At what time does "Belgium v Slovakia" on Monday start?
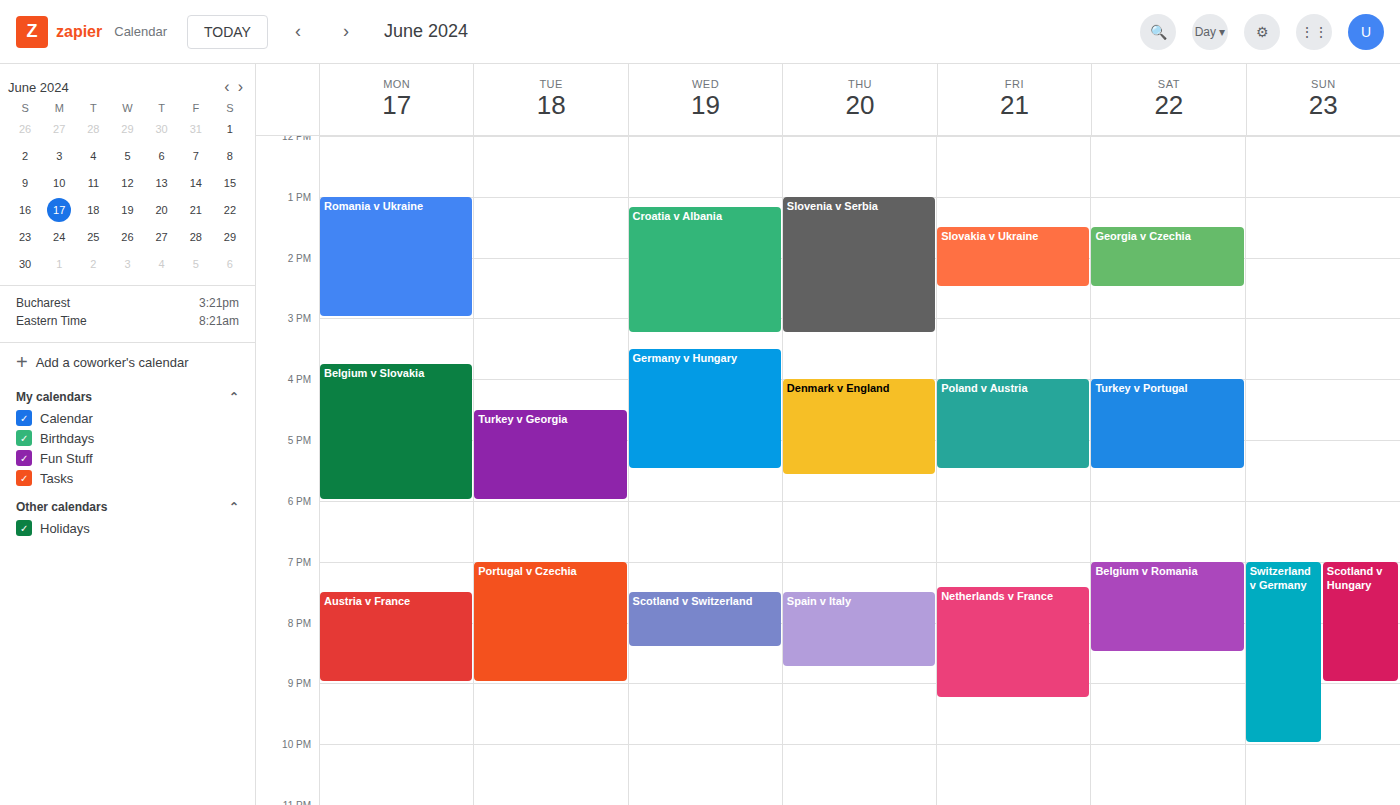
3:45 PM